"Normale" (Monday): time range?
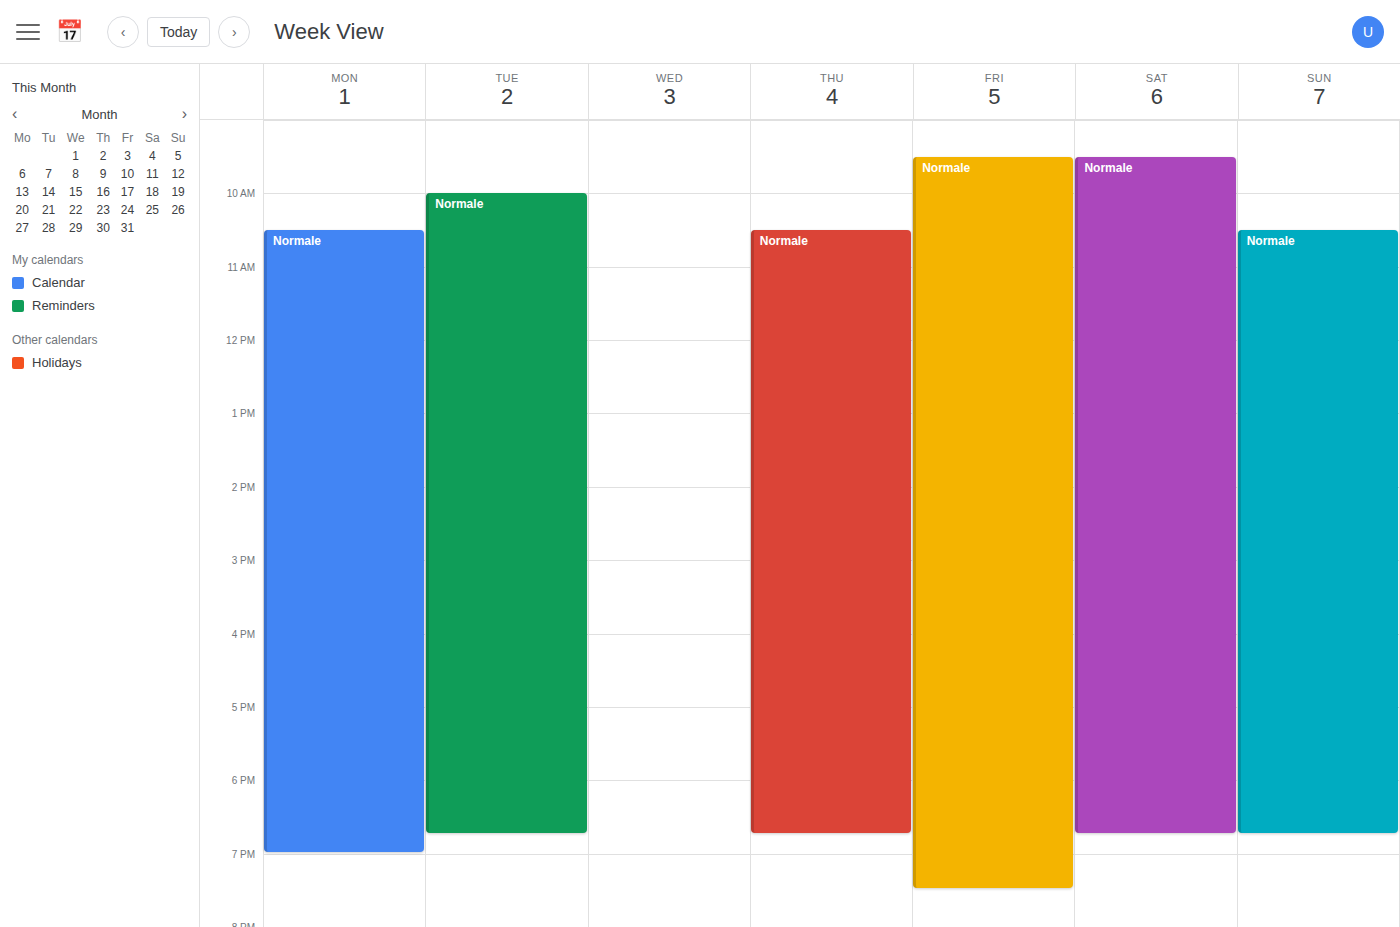
10:30 AM to 7:00 PM